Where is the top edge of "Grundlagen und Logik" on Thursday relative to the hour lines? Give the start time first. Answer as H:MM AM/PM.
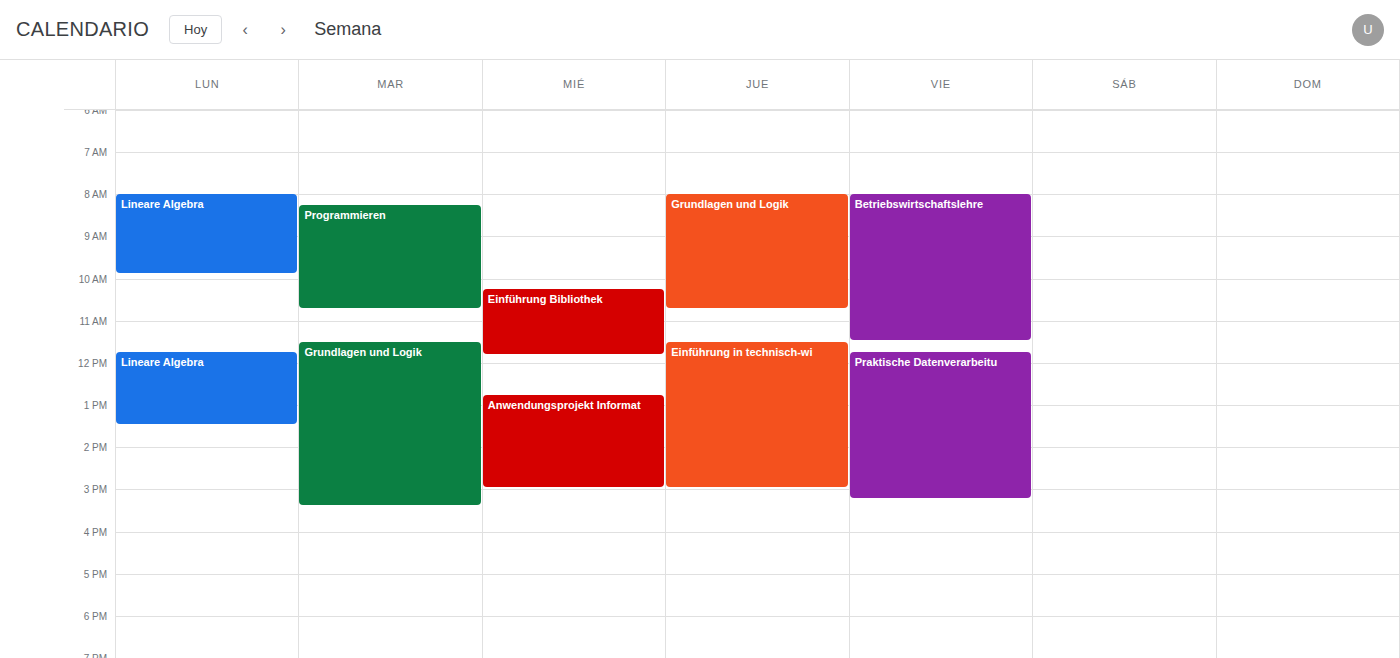
8:00 AM -- exactly on the 8 AM line.